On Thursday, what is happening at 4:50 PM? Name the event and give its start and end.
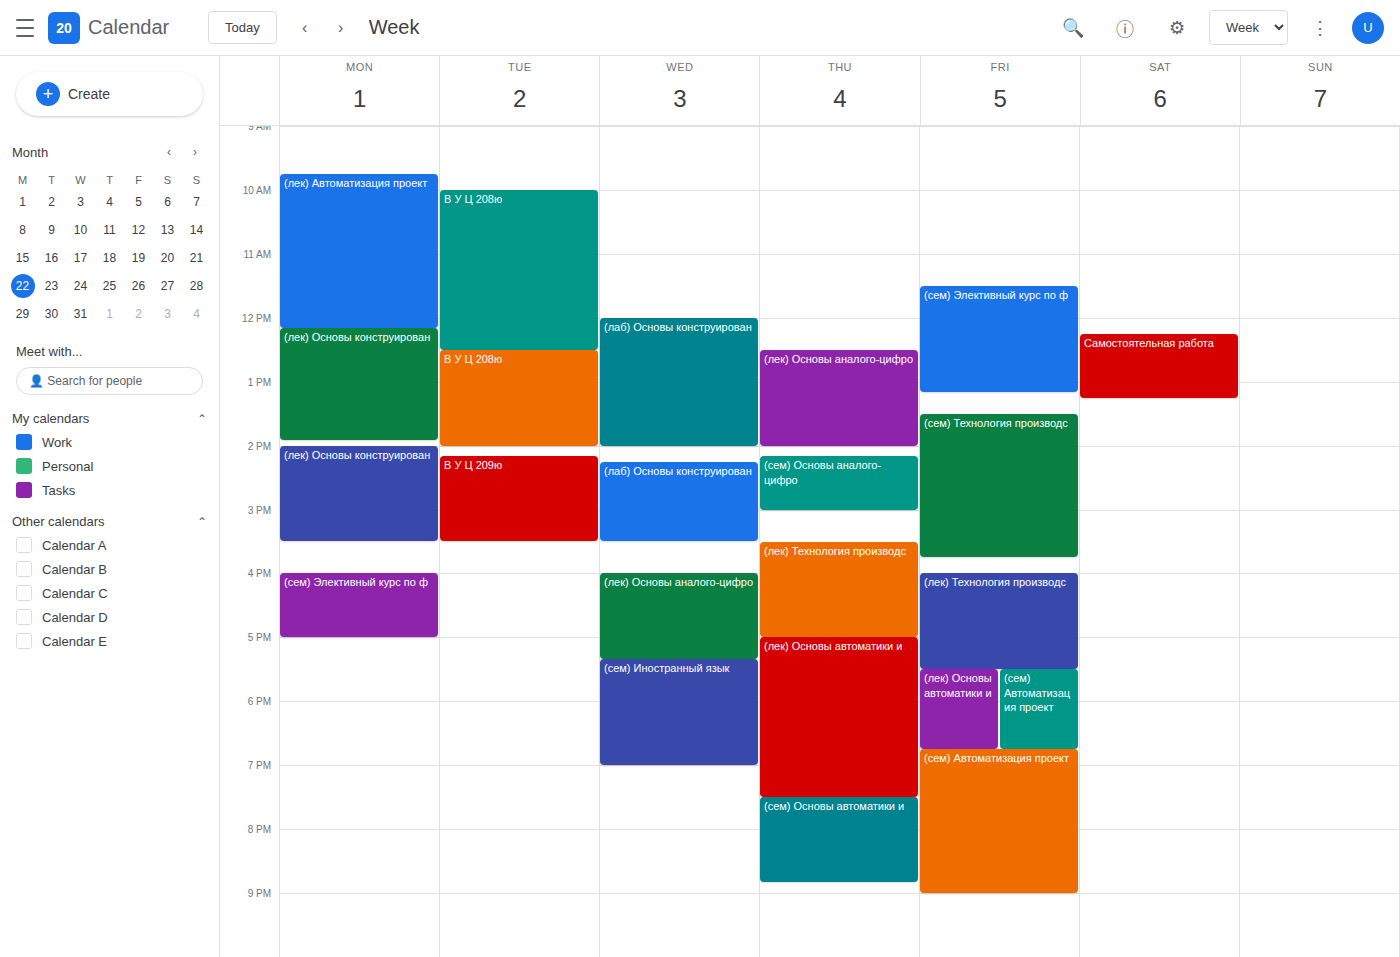
"(лек) Технология производс", 3:30 PM to 5:00 PM